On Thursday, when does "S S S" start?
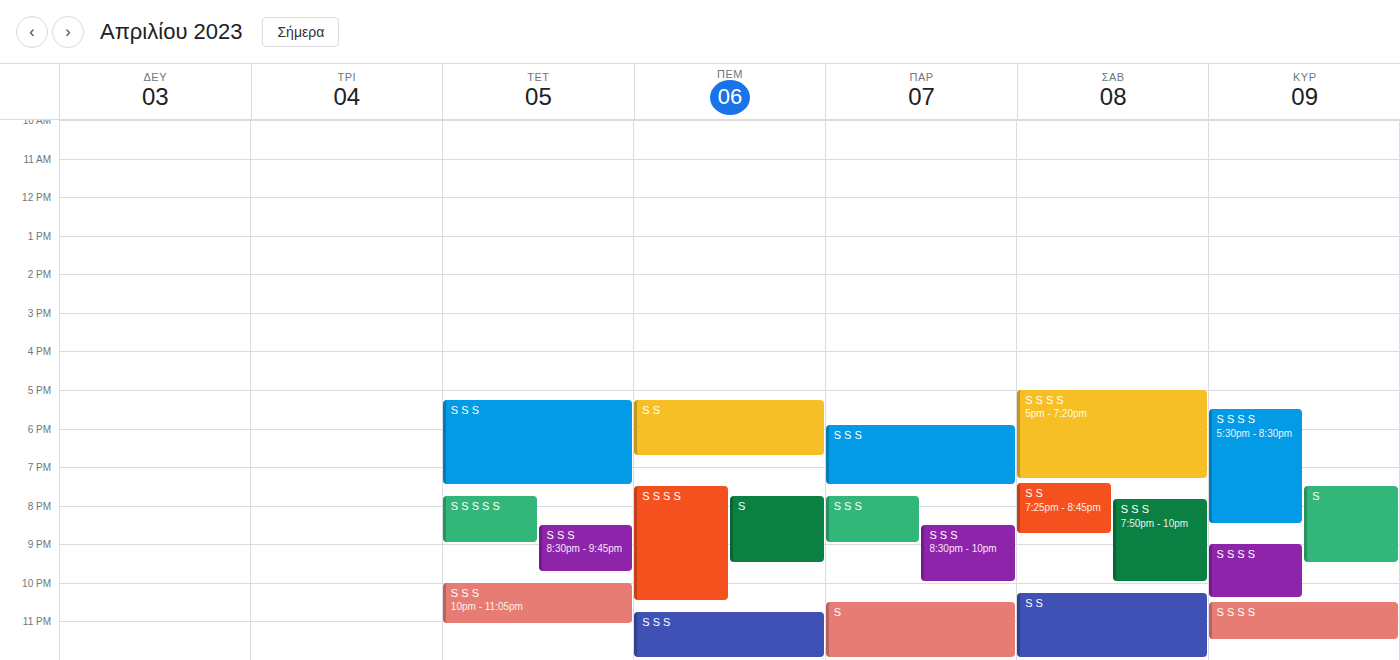
10:45 PM